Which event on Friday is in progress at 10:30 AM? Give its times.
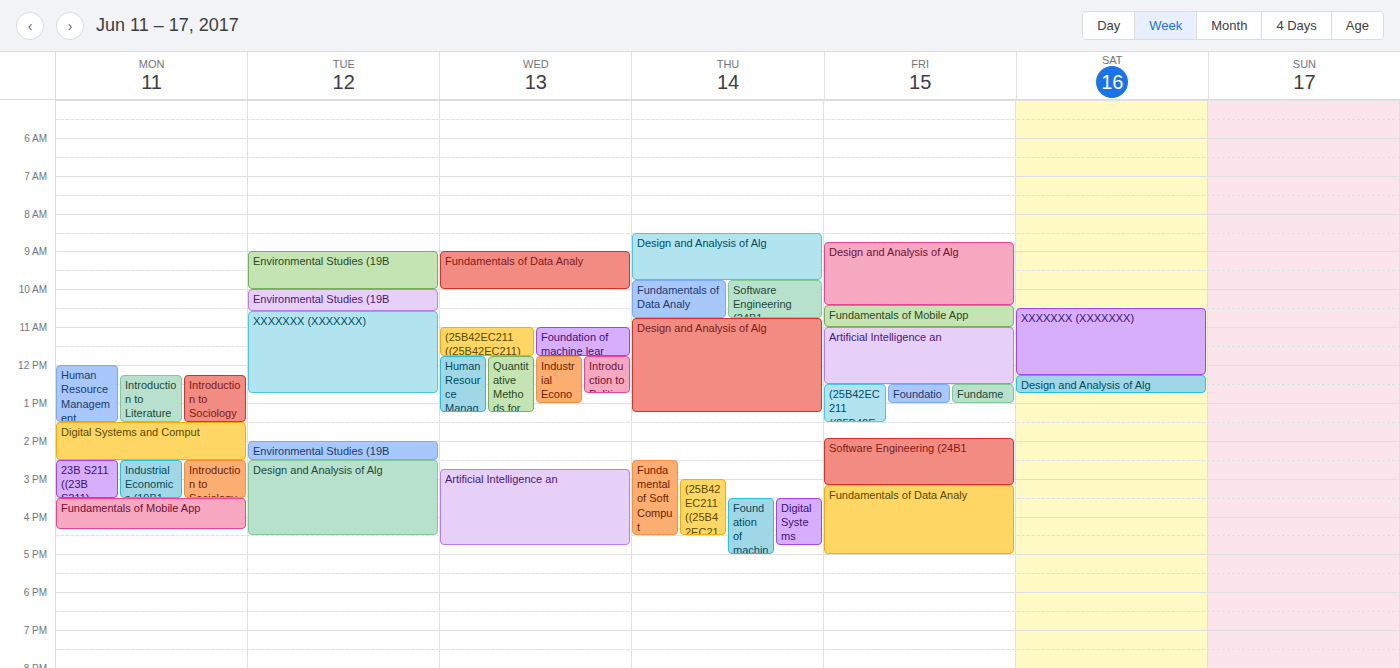
"Fundamentals of Mobile App", 10:25 AM to 11:00 AM